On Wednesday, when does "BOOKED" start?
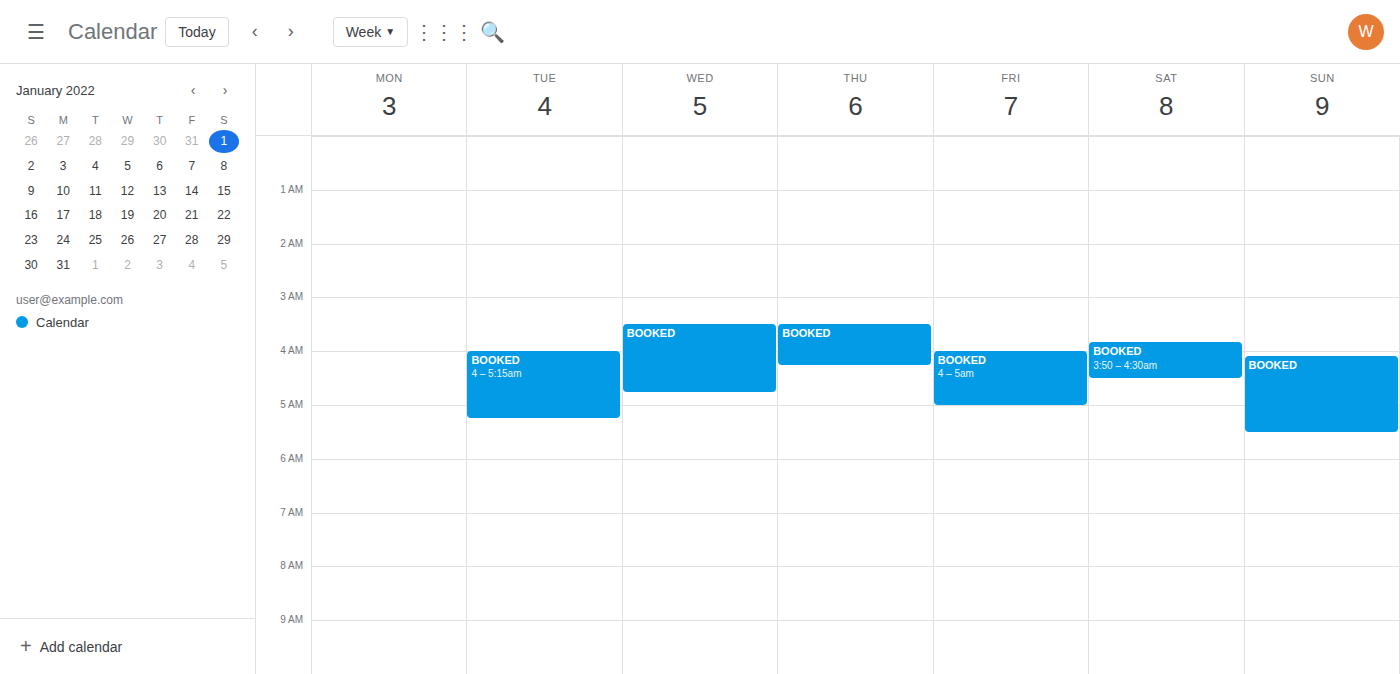
3:30 AM